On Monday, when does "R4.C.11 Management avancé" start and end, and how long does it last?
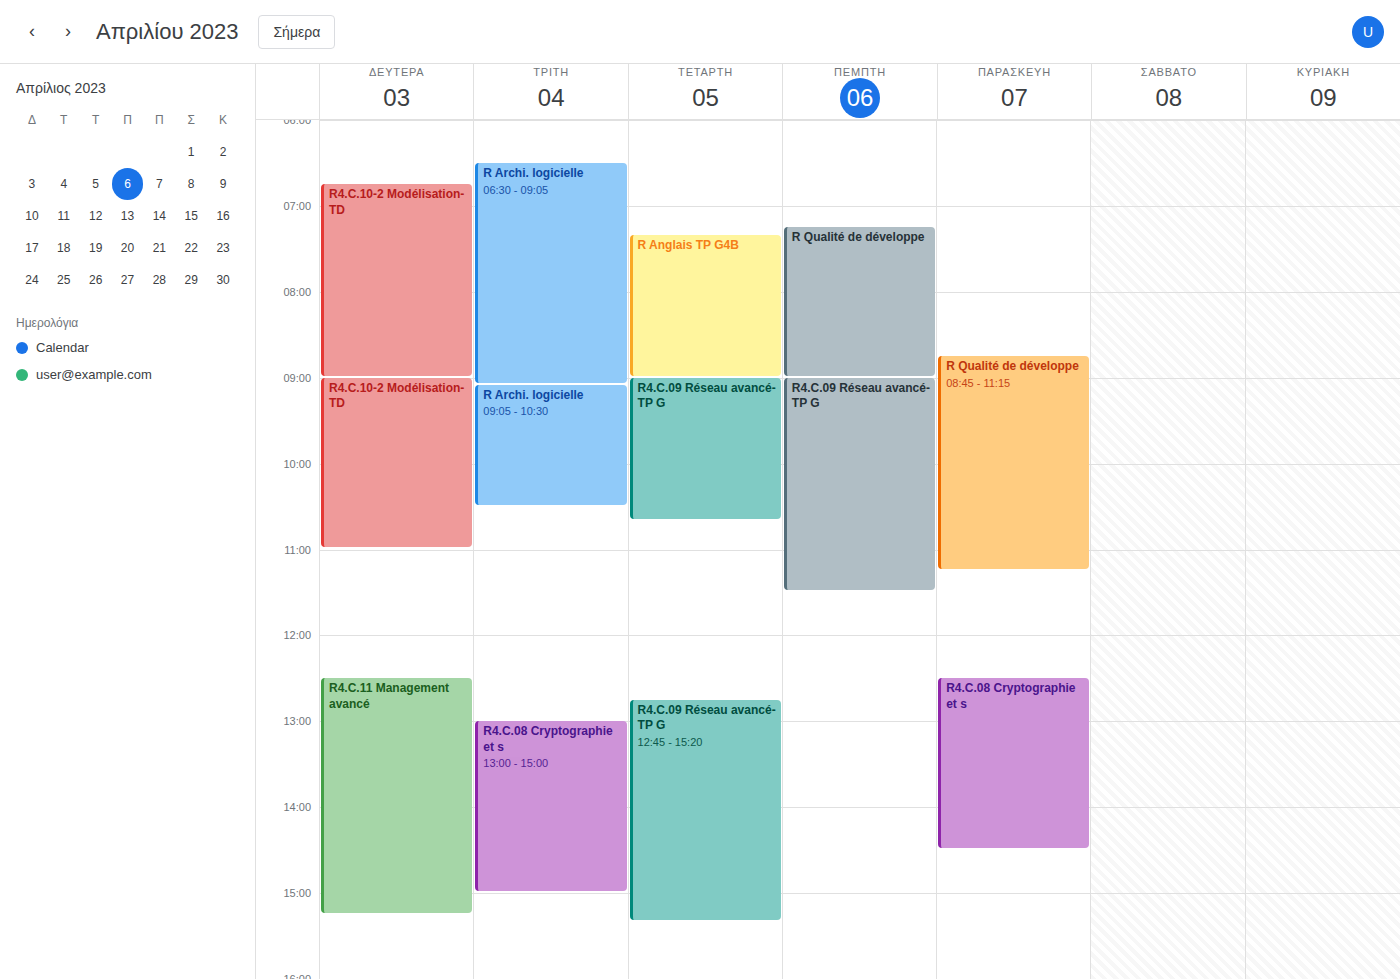
12:30 PM to 3:15 PM, 2 hours 45 minutes